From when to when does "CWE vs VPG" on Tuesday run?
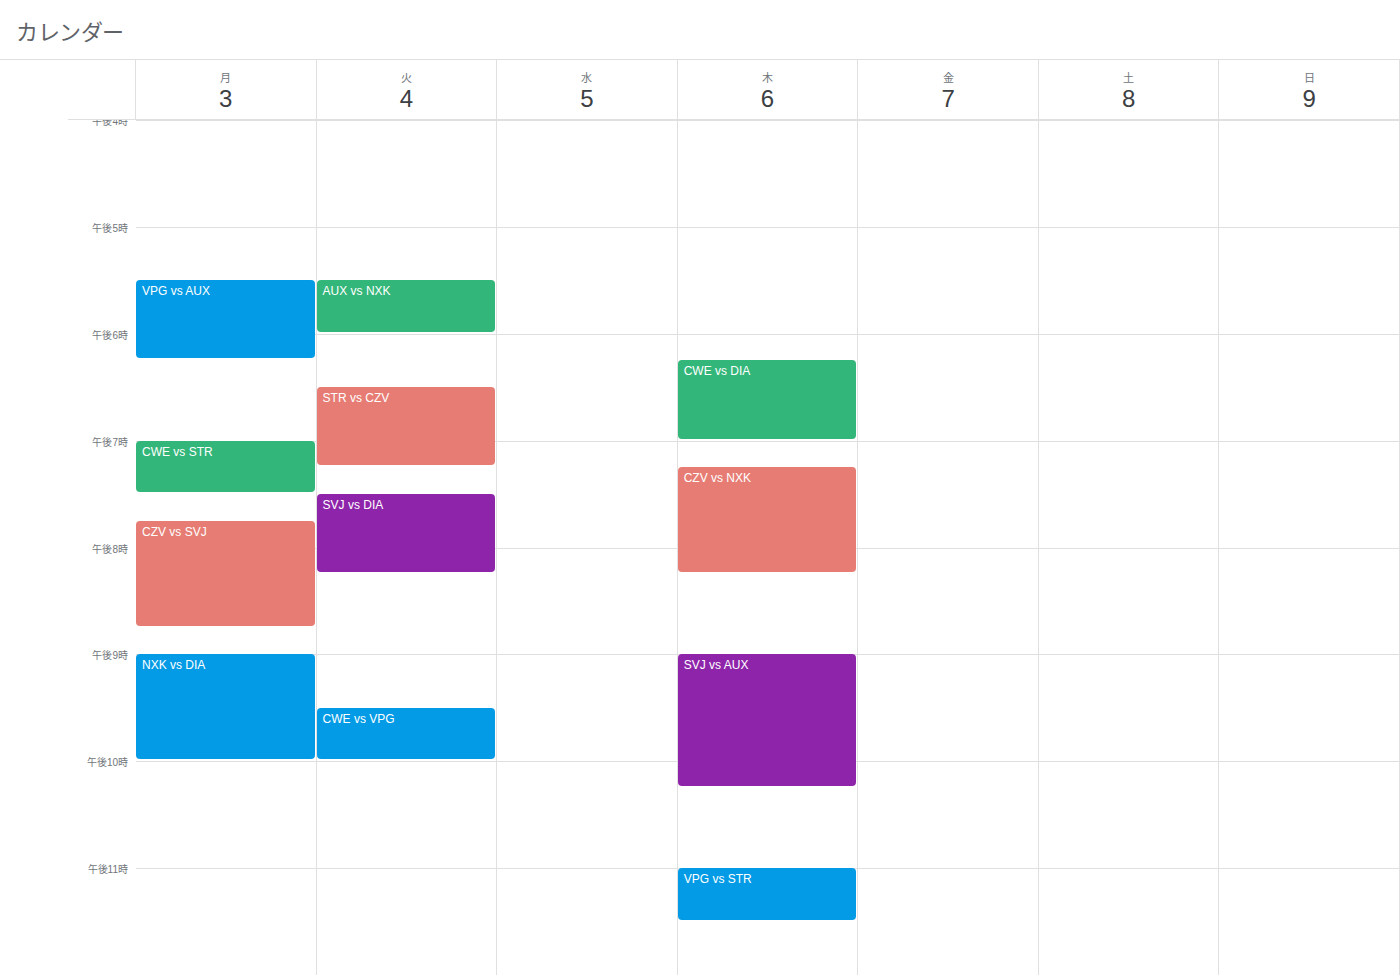
9:30 PM to 10:00 PM